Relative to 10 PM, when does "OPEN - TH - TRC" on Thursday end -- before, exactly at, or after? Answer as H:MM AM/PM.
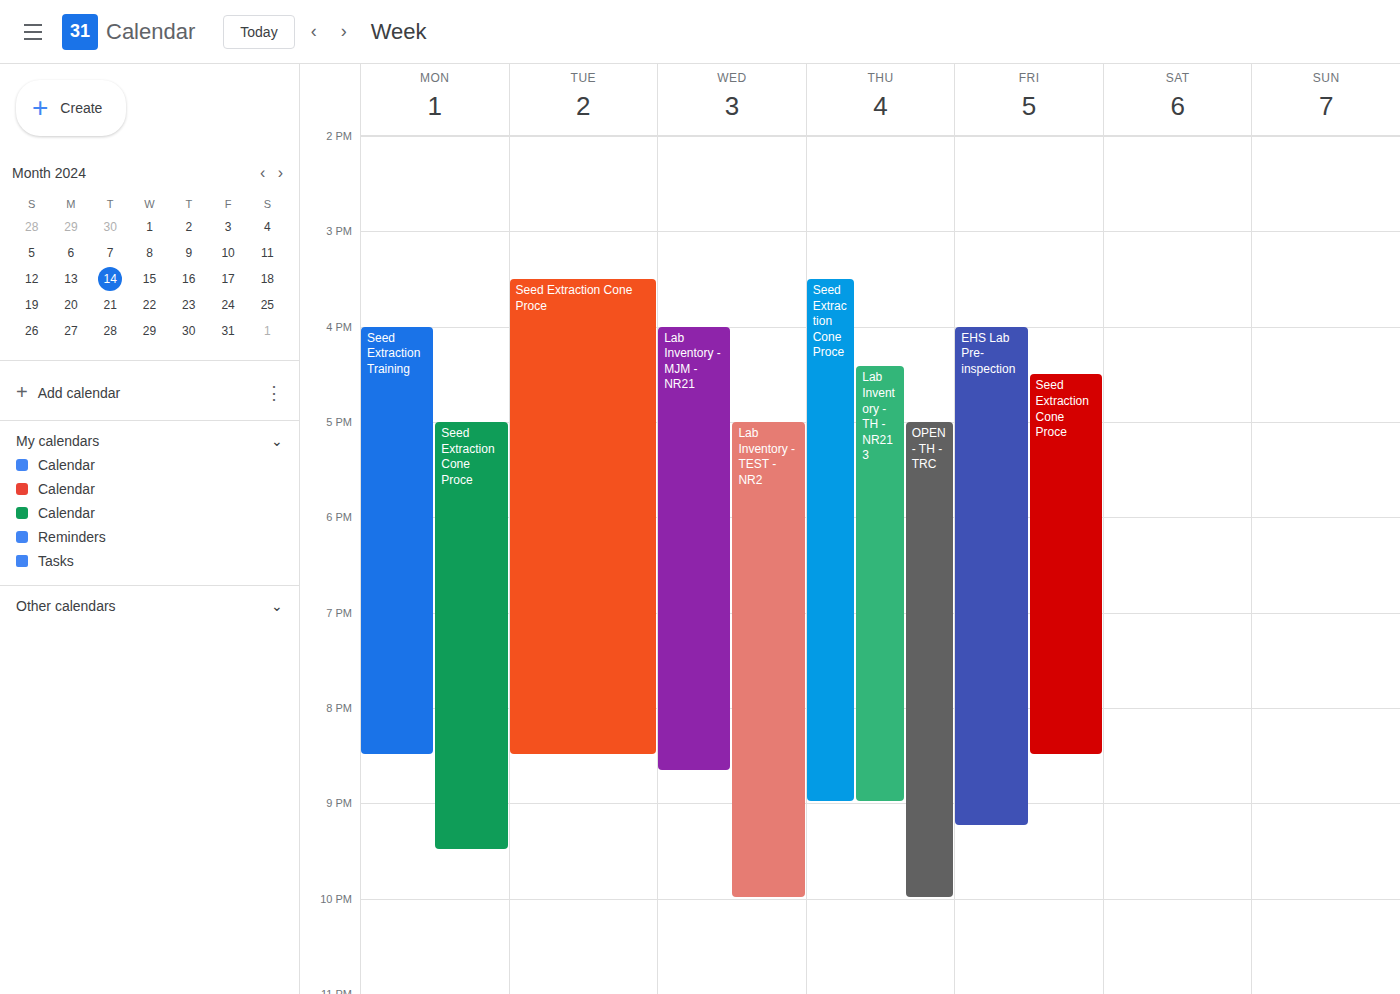
10:00 PM -- exactly at 10 PM, on the 10 PM line.